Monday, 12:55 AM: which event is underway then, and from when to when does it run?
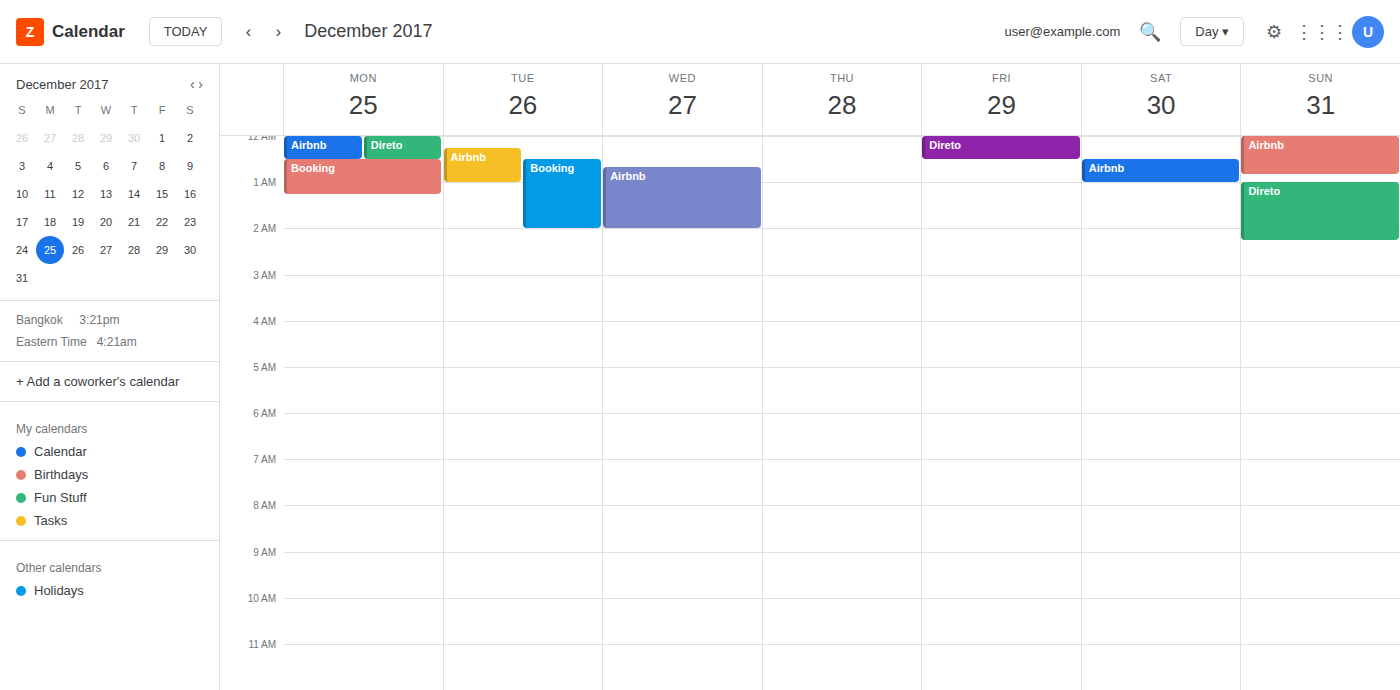
"Booking", 12:30 AM to 1:15 AM